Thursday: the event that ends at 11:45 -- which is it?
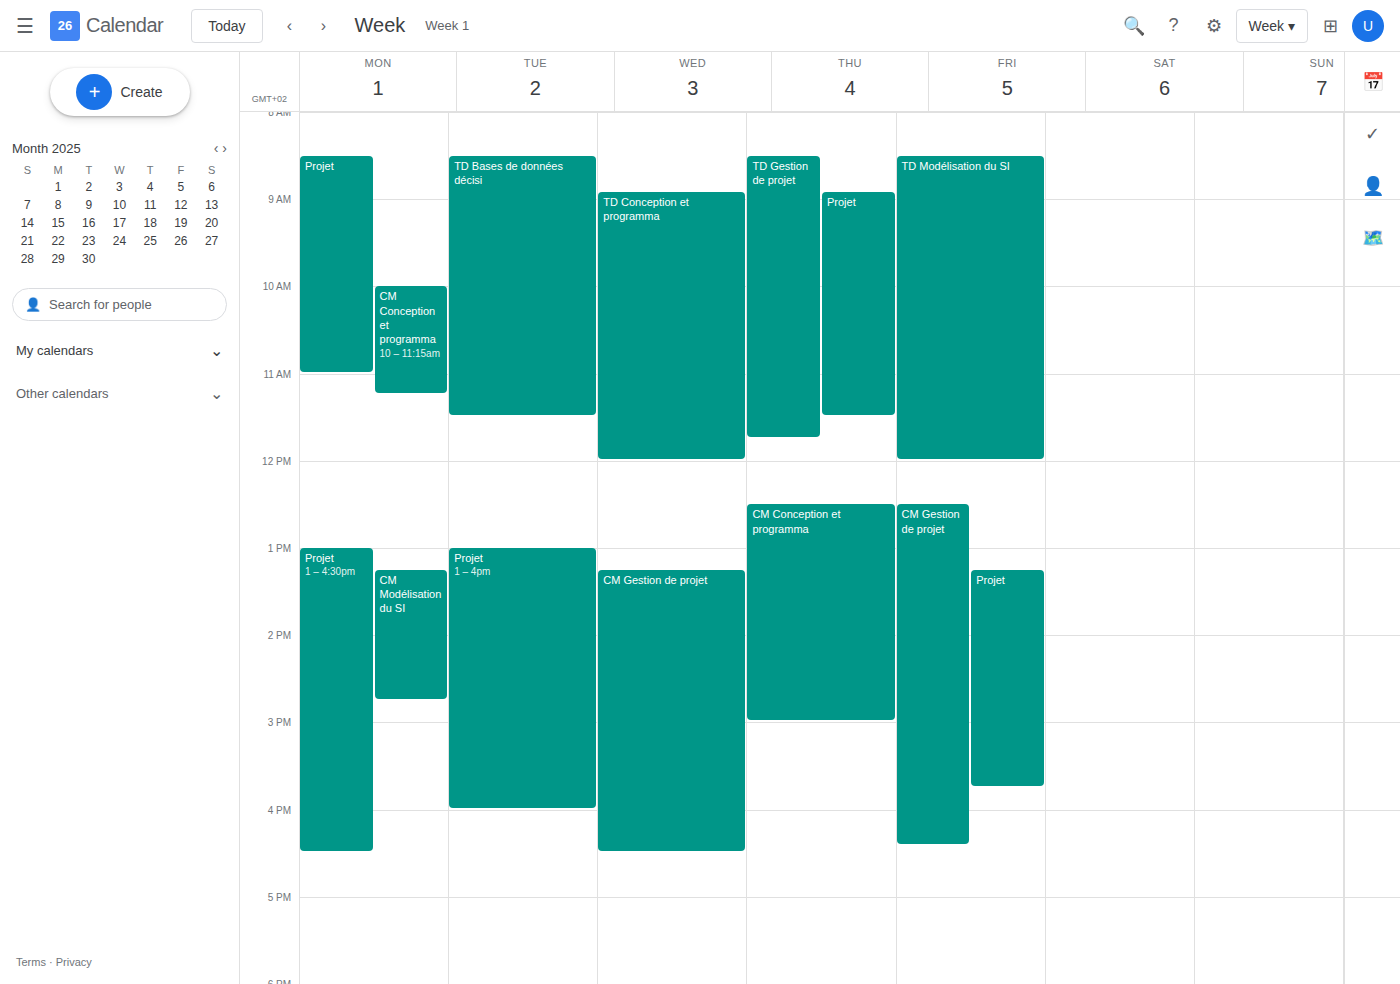
"TD Gestion de projet"